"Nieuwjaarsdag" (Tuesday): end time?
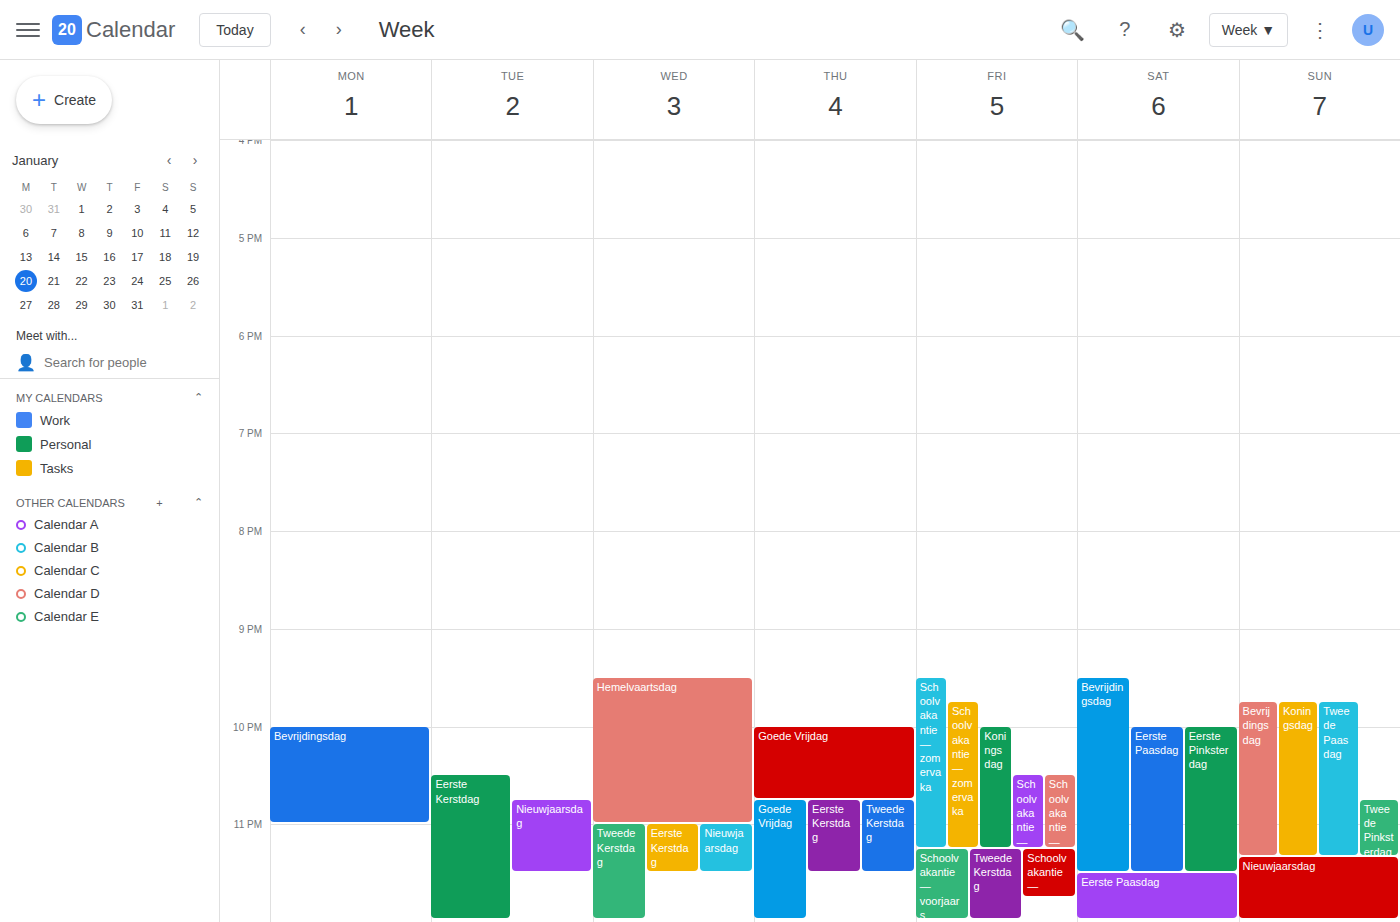
23:30